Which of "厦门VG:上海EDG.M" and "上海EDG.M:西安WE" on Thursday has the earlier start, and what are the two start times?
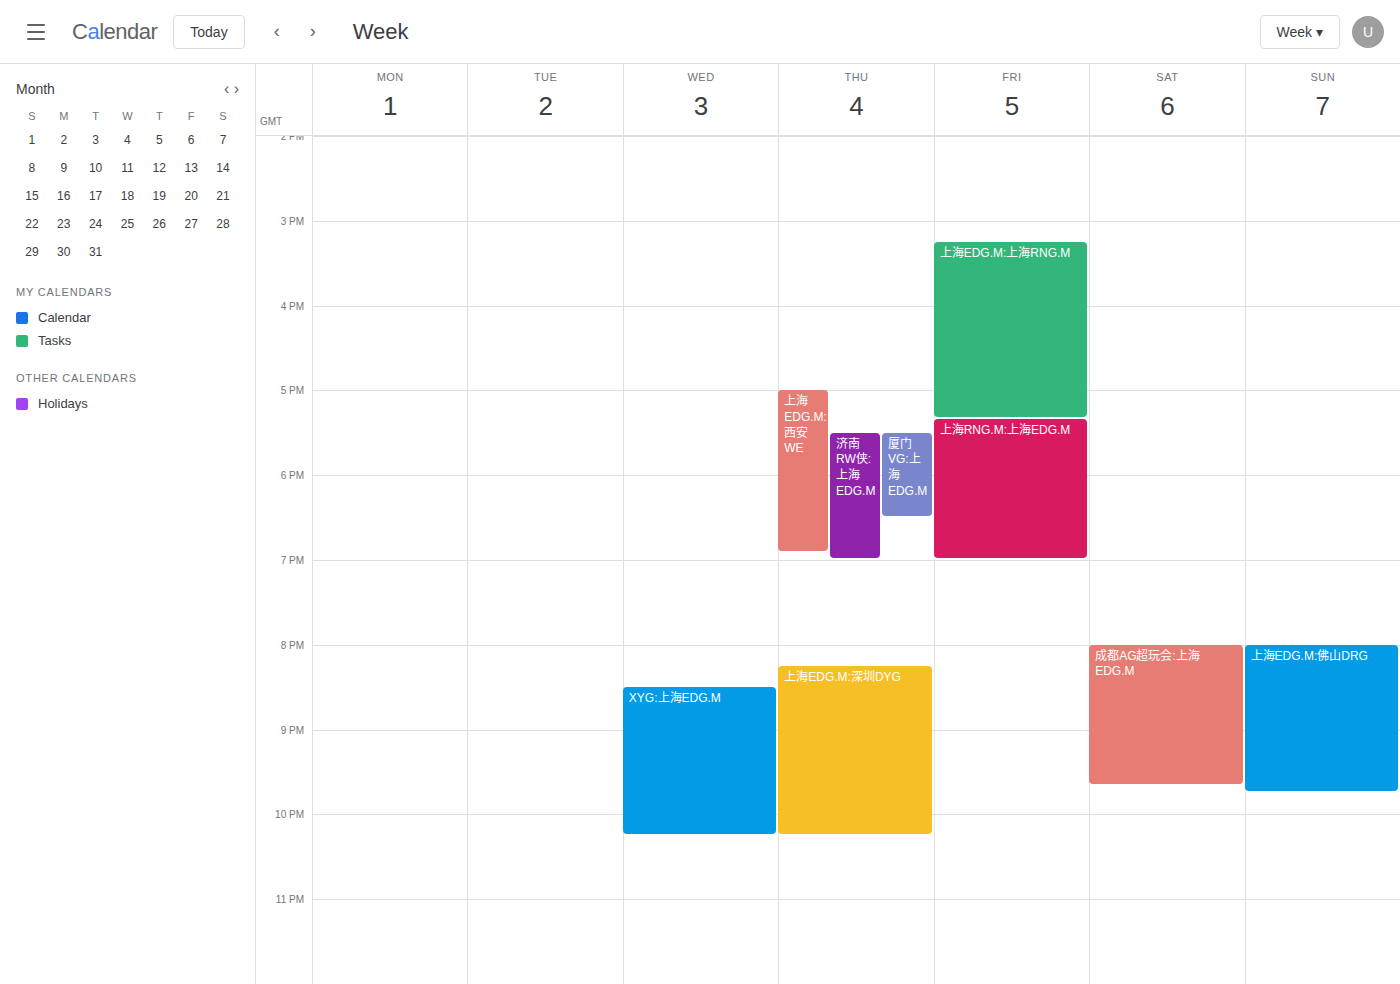
"上海EDG.M:西安WE" 17:00; "厦门VG:上海EDG.M" 17:30.